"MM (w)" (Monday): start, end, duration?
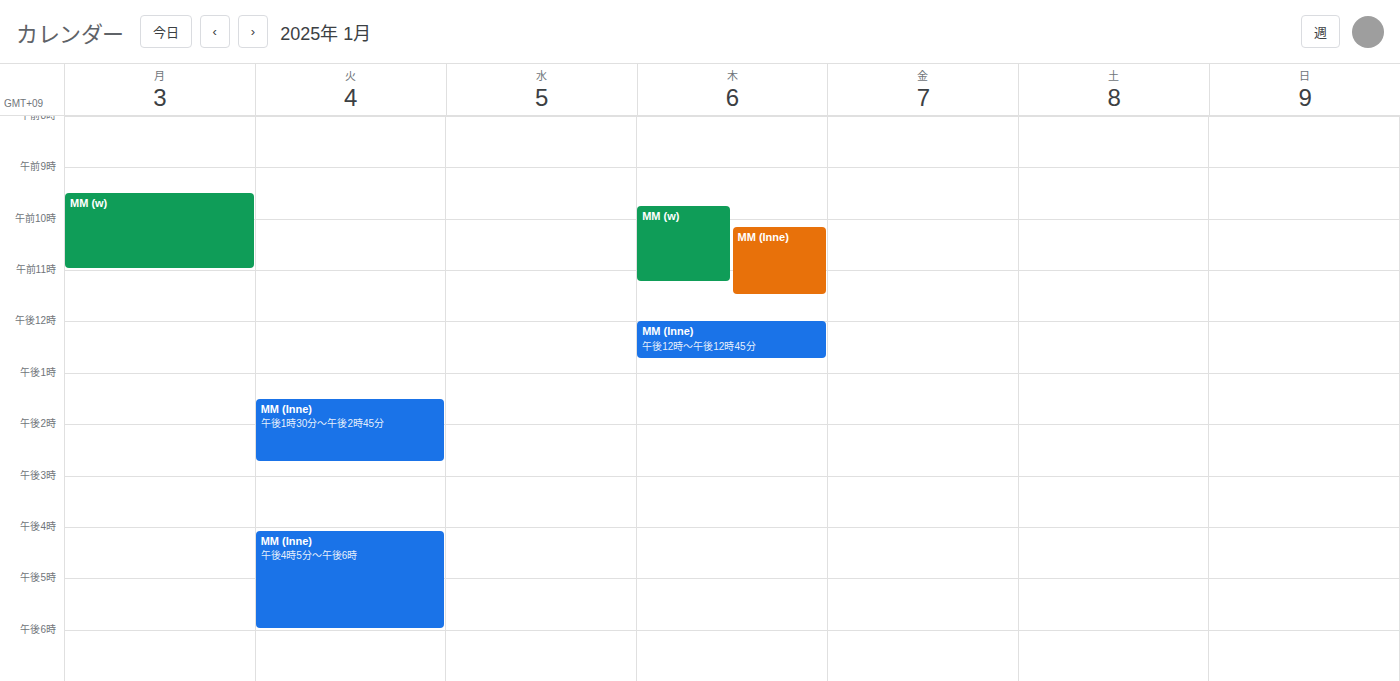
9:30 AM to 11:00 AM, 1 hour 30 minutes